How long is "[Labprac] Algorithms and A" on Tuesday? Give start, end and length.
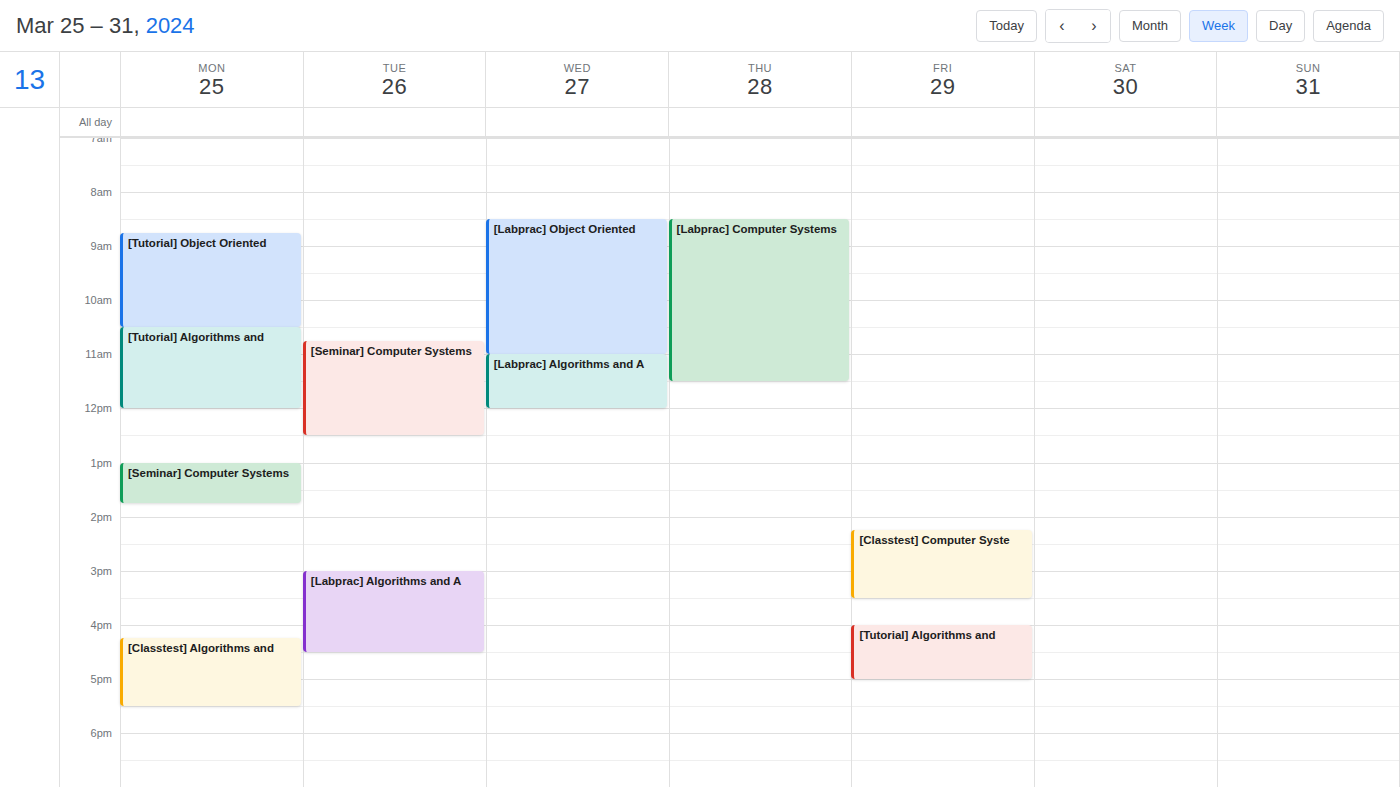
3:00 PM to 4:30 PM, 1 hour 30 minutes